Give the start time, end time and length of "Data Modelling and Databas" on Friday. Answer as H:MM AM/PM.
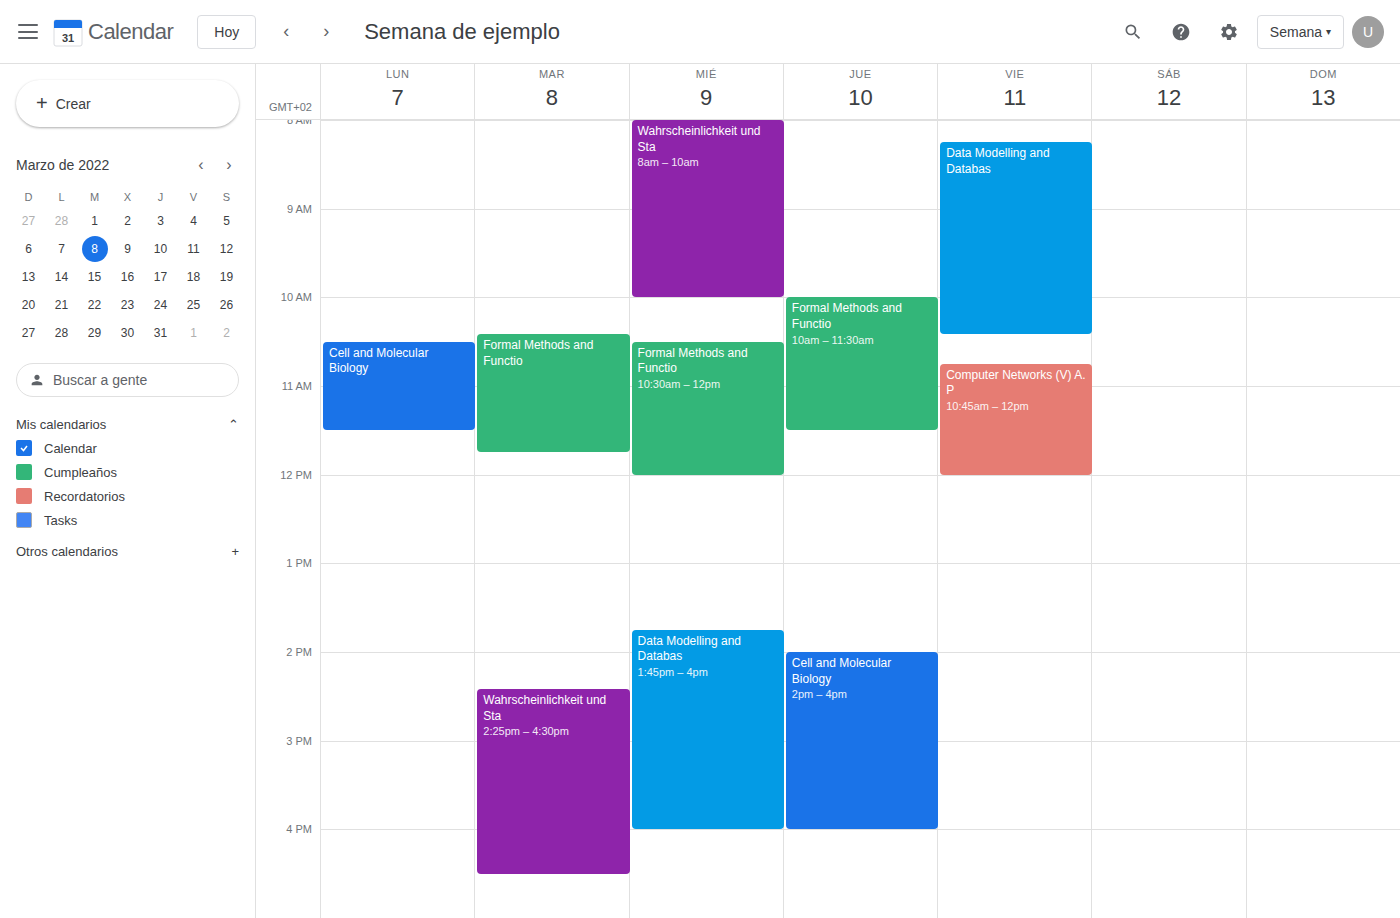
8:15 AM to 10:25 AM, 2 hours 10 minutes